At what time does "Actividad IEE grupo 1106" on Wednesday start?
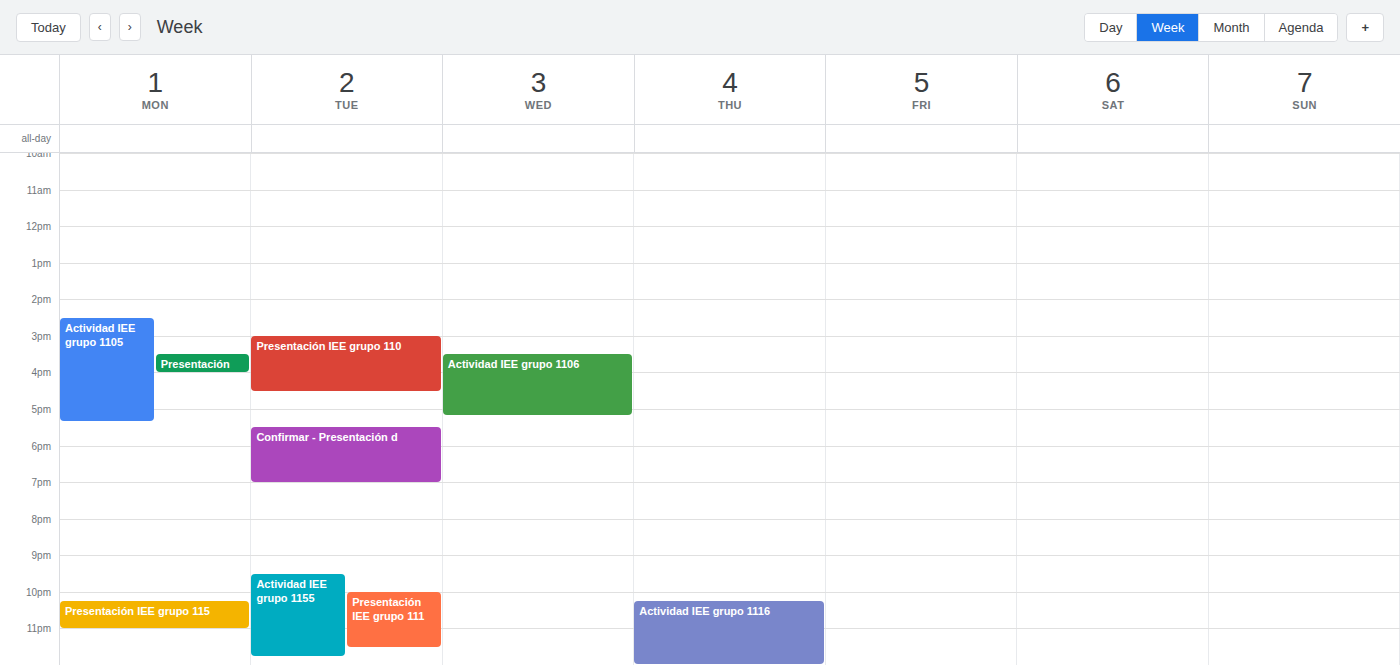
15:30